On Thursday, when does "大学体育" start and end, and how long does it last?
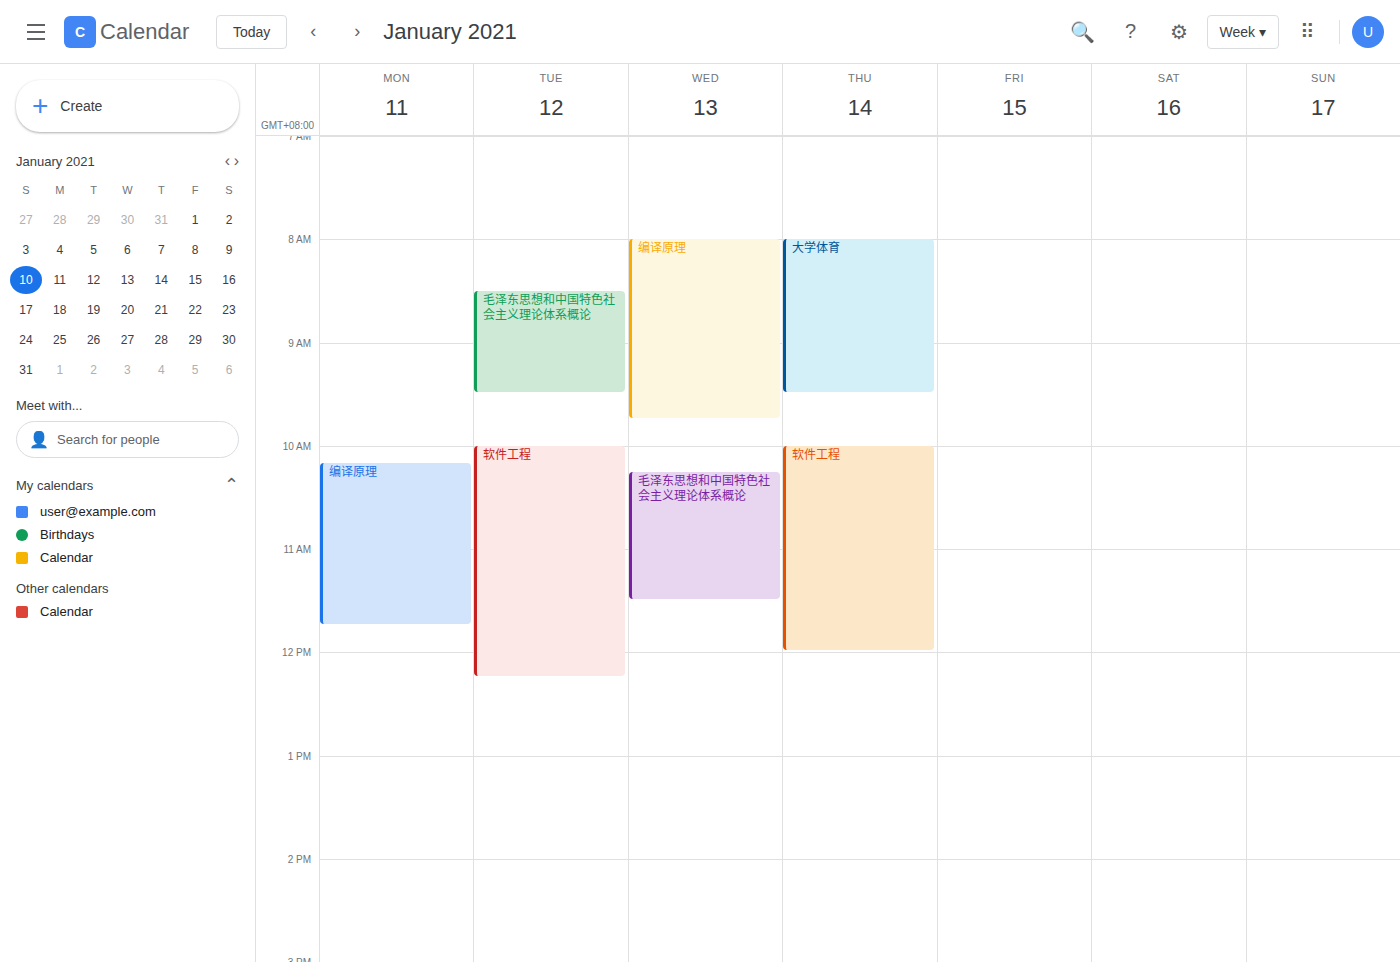
8:00 AM to 9:30 AM, 1 hour 30 minutes